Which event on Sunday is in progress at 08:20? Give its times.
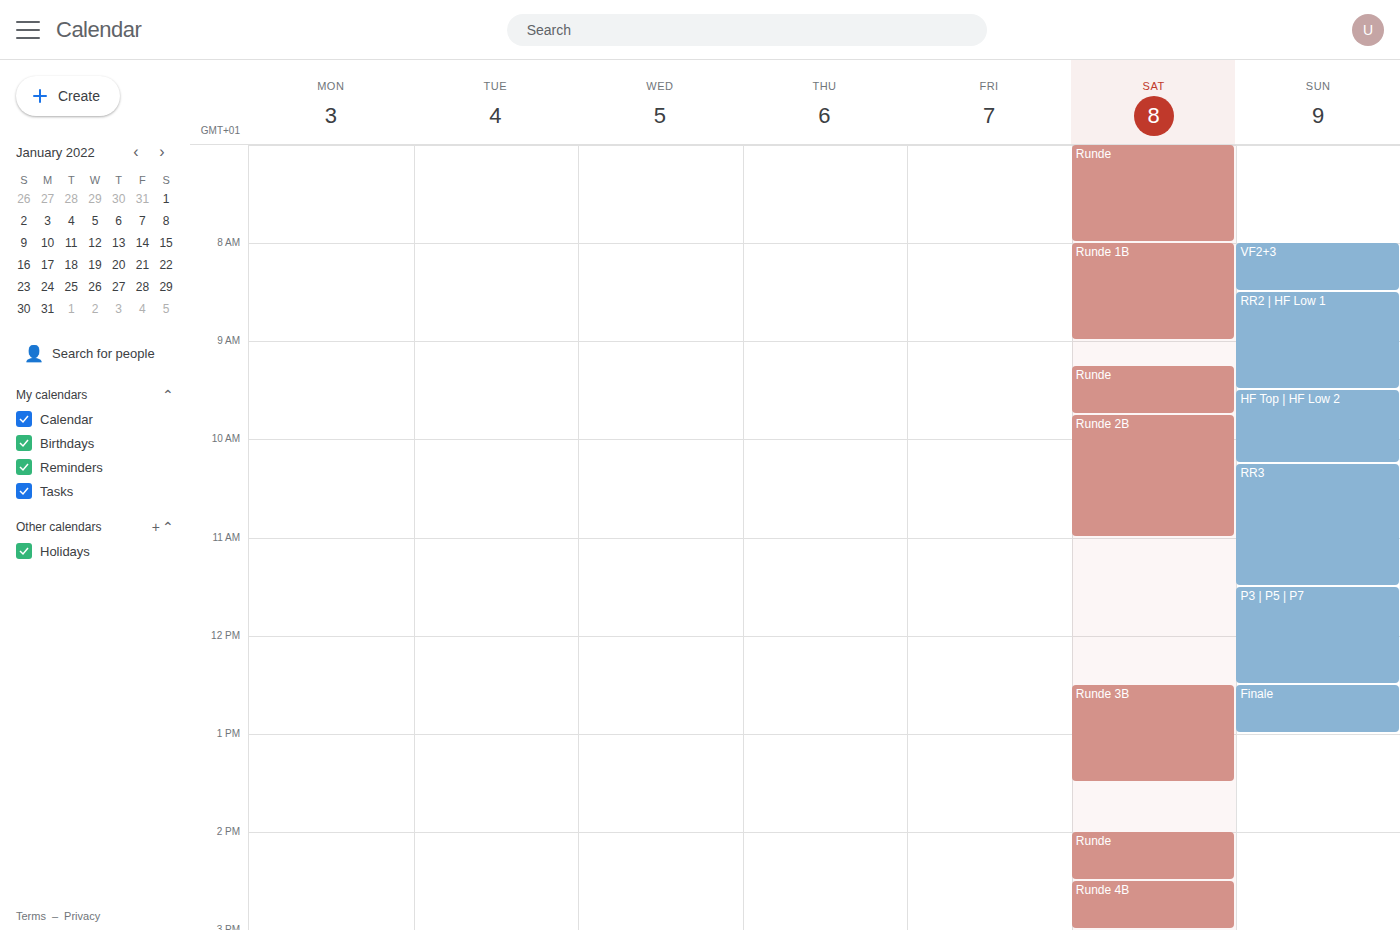
"VF2+3", 08:00 to 08:30